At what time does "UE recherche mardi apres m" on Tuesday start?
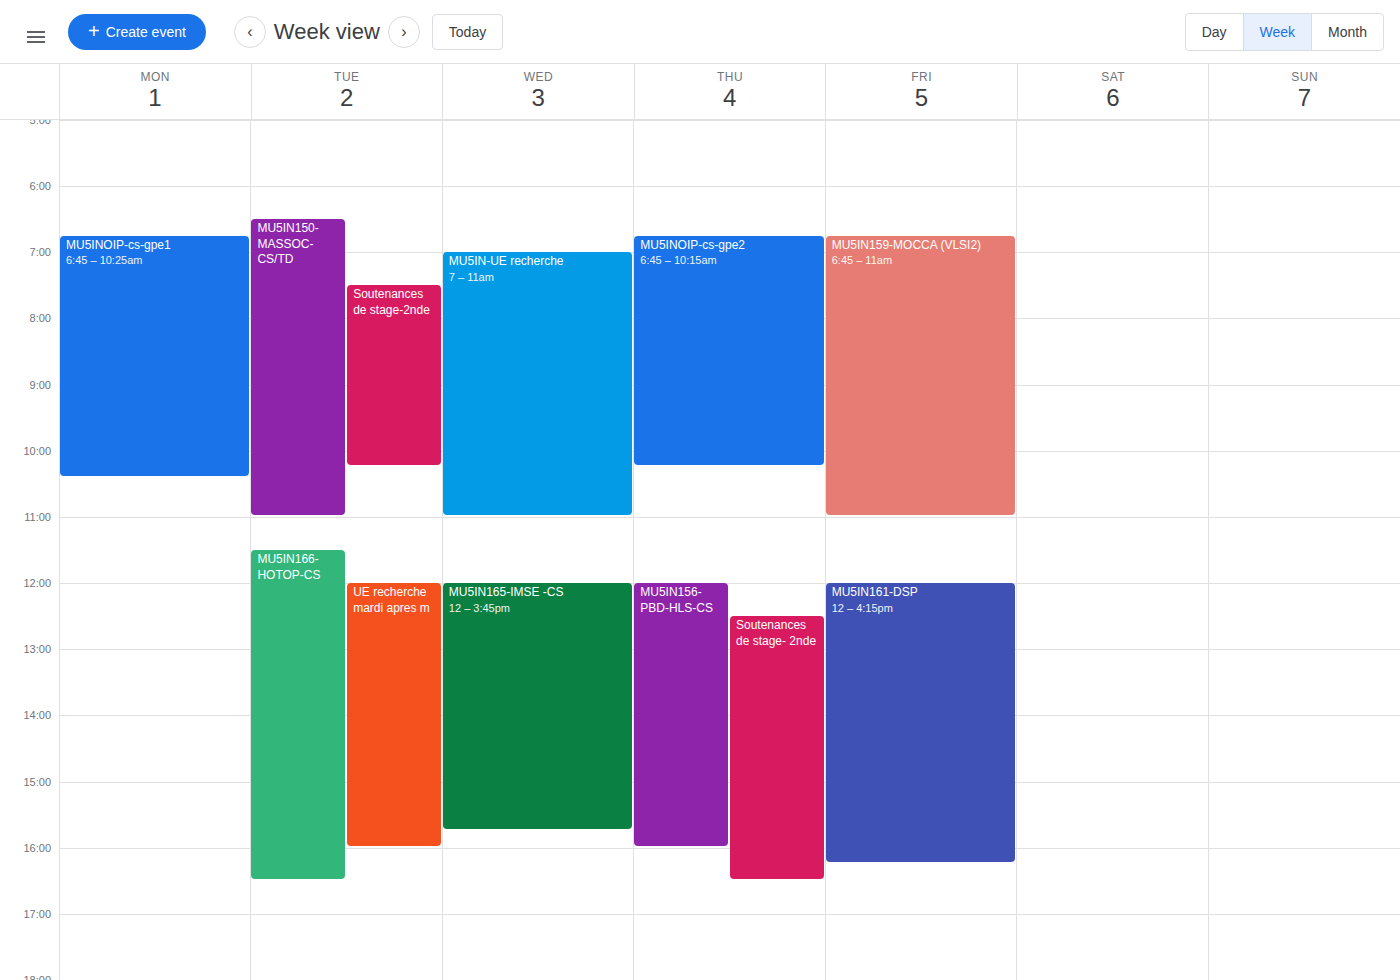
12:00 PM